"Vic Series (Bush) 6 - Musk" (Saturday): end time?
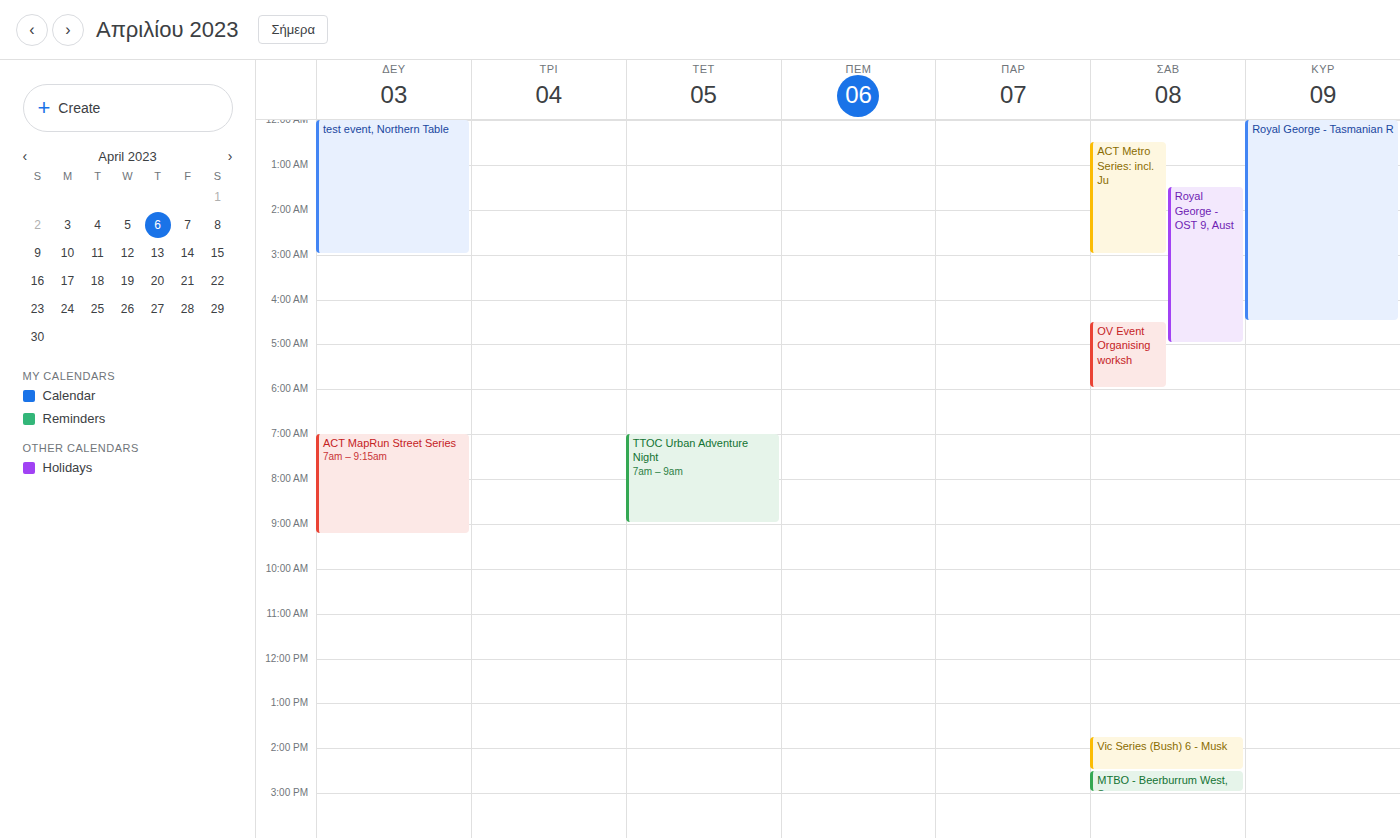
2:30 PM